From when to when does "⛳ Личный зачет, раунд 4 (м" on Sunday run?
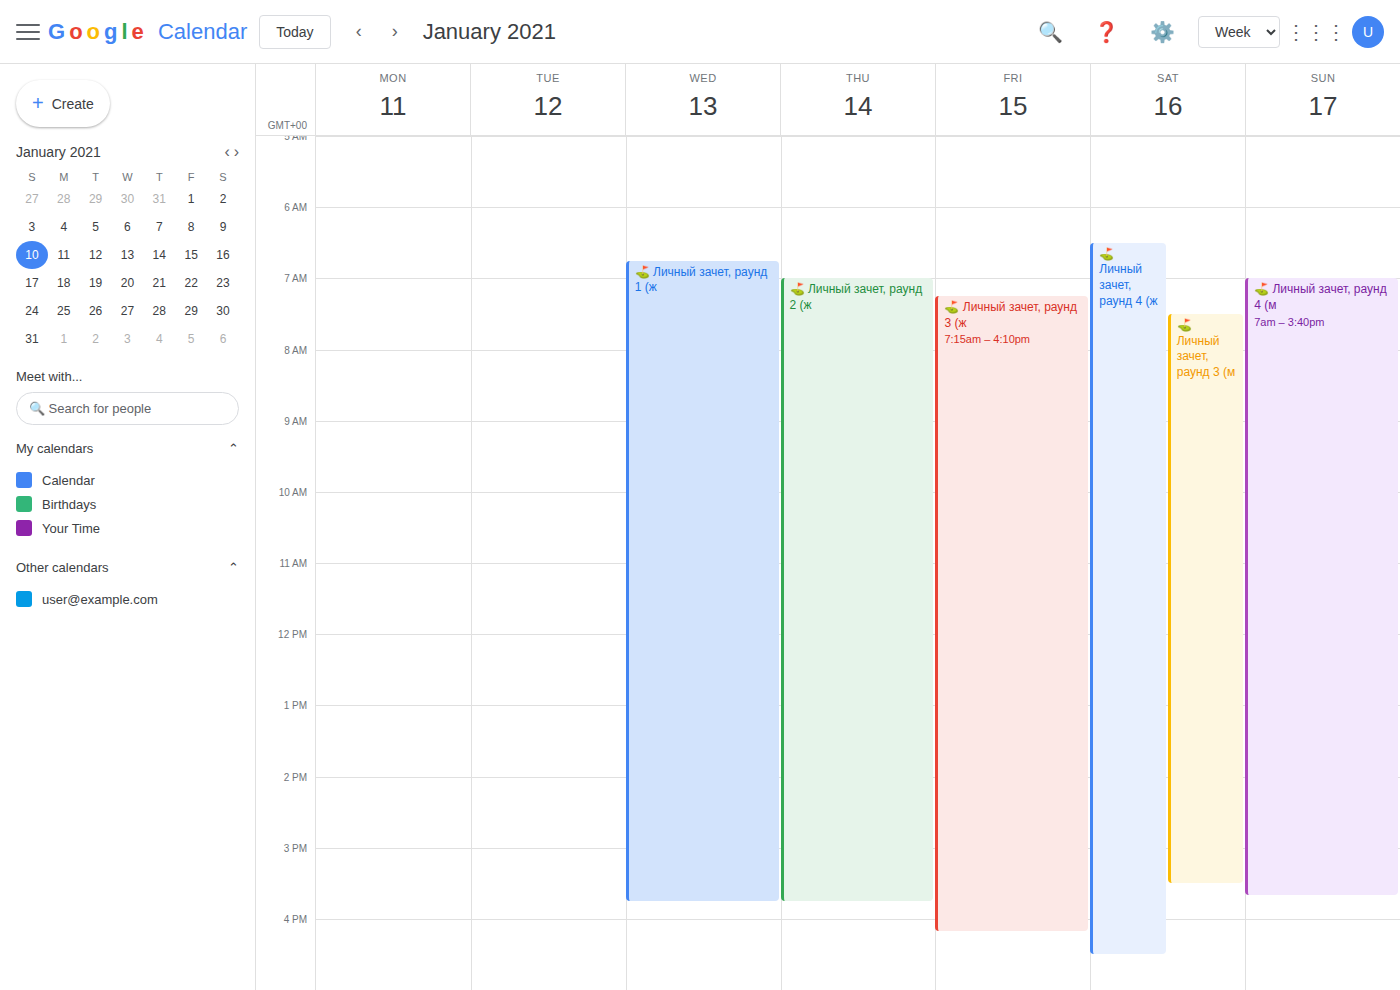
7:00 AM to 3:40 PM